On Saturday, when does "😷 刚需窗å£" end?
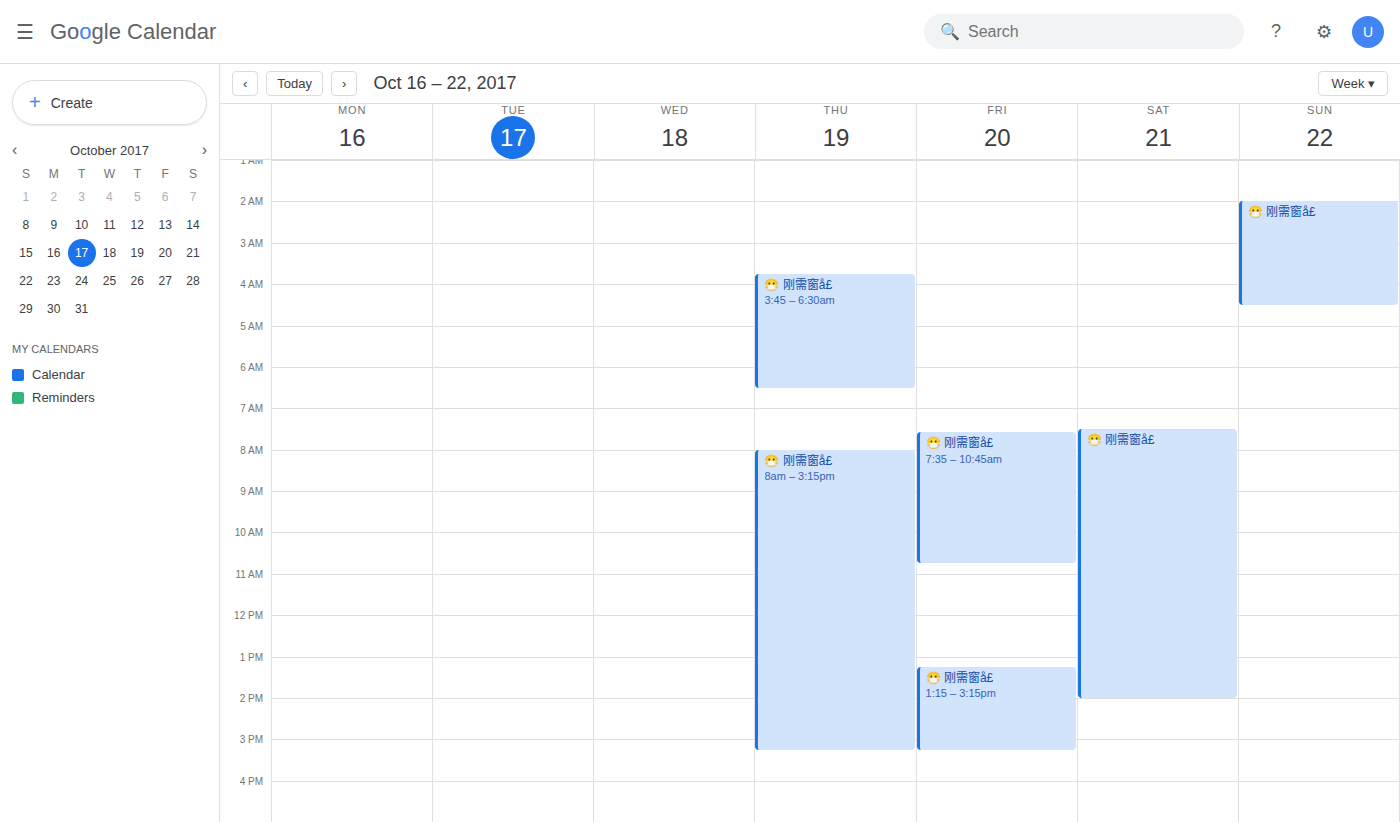
2:00 PM